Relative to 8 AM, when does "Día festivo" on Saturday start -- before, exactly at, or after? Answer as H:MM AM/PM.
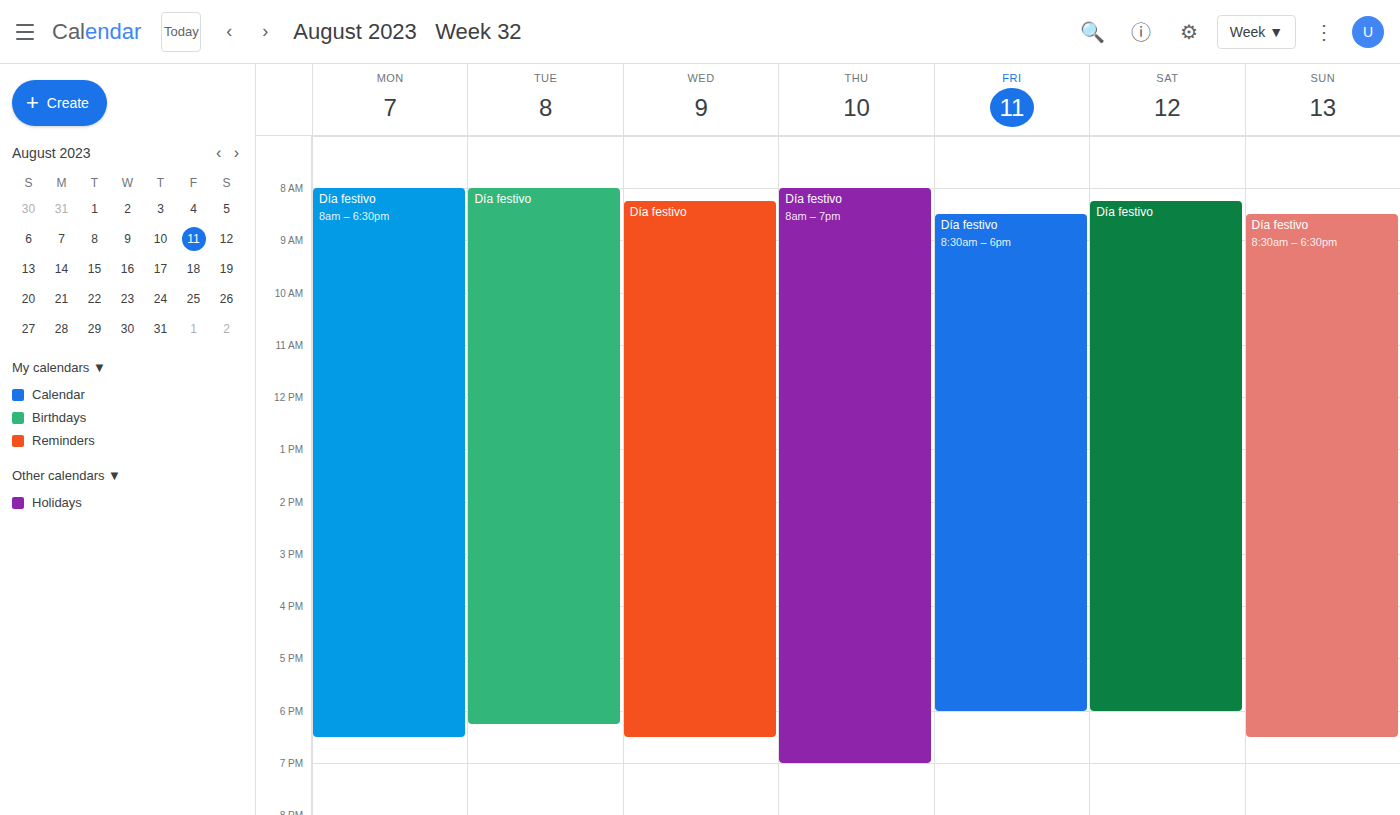
8:15 AM -- after 8 AM, 15 minutes below the 8 AM line.